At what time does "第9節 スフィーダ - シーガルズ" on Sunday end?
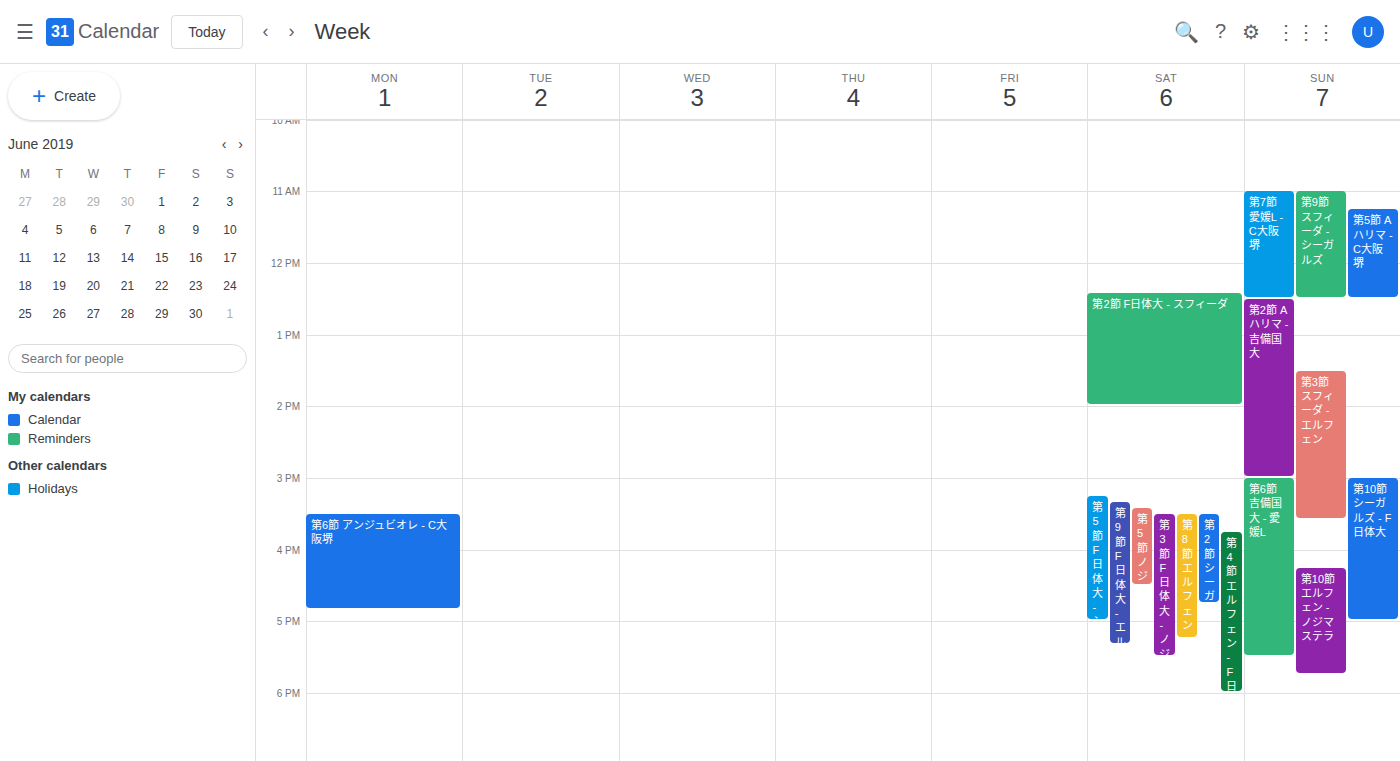
12:30 PM